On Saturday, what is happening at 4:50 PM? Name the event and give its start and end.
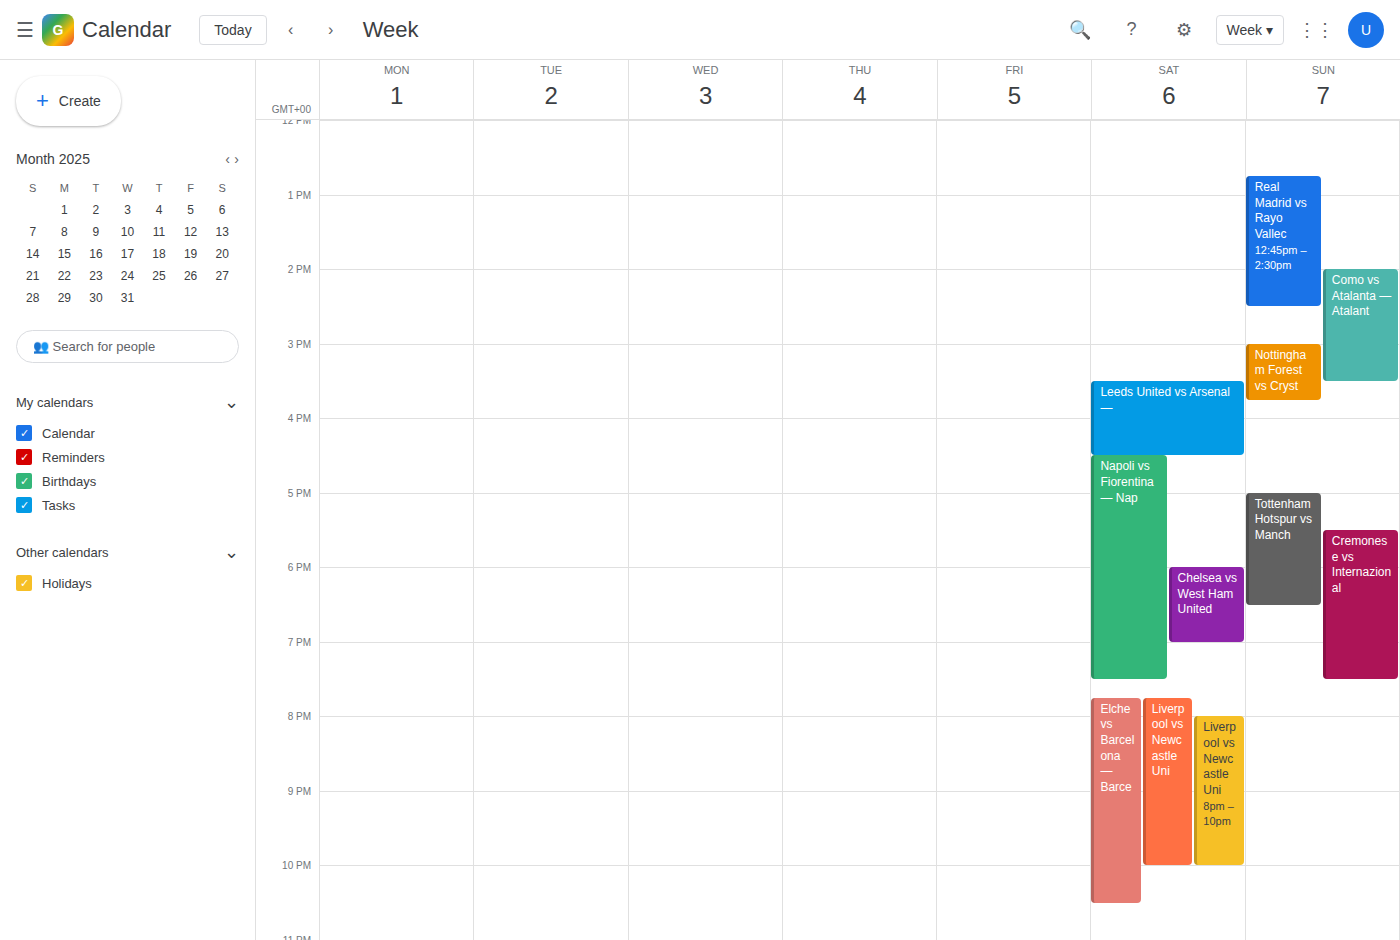
"Napoli vs Fiorentina — Nap", 4:30 PM to 7:30 PM